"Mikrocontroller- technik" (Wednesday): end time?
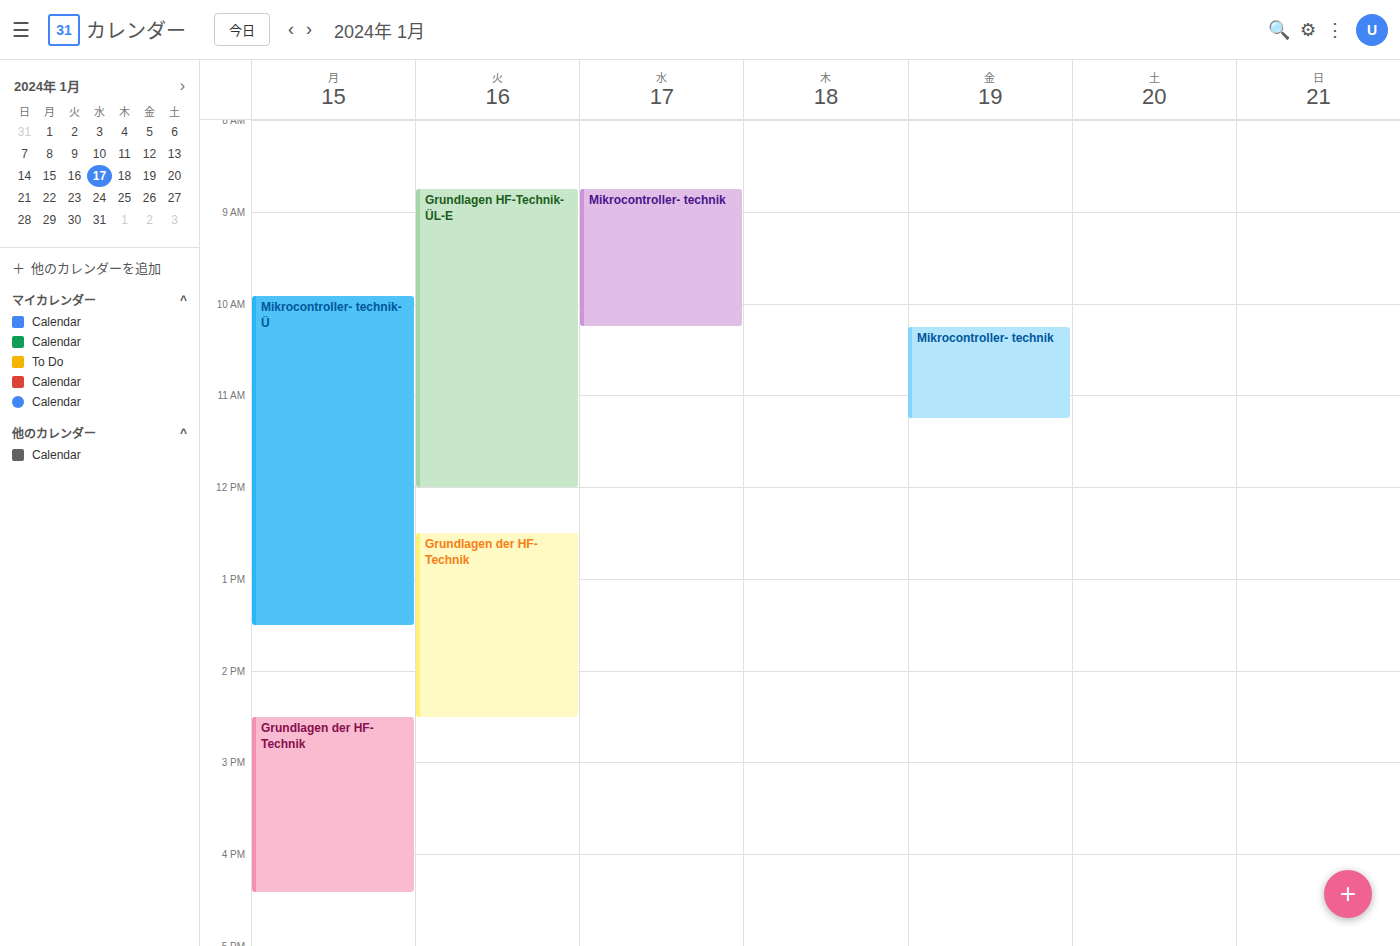
10:15